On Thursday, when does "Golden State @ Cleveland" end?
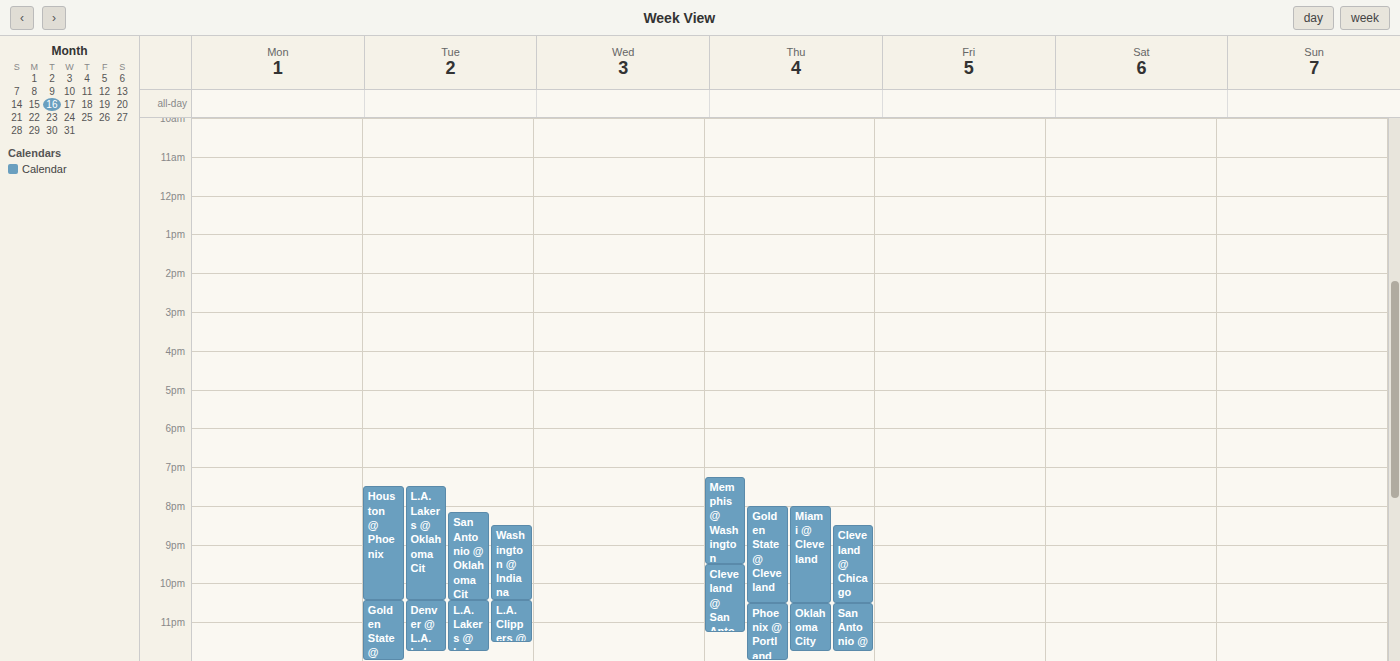
10:30 PM